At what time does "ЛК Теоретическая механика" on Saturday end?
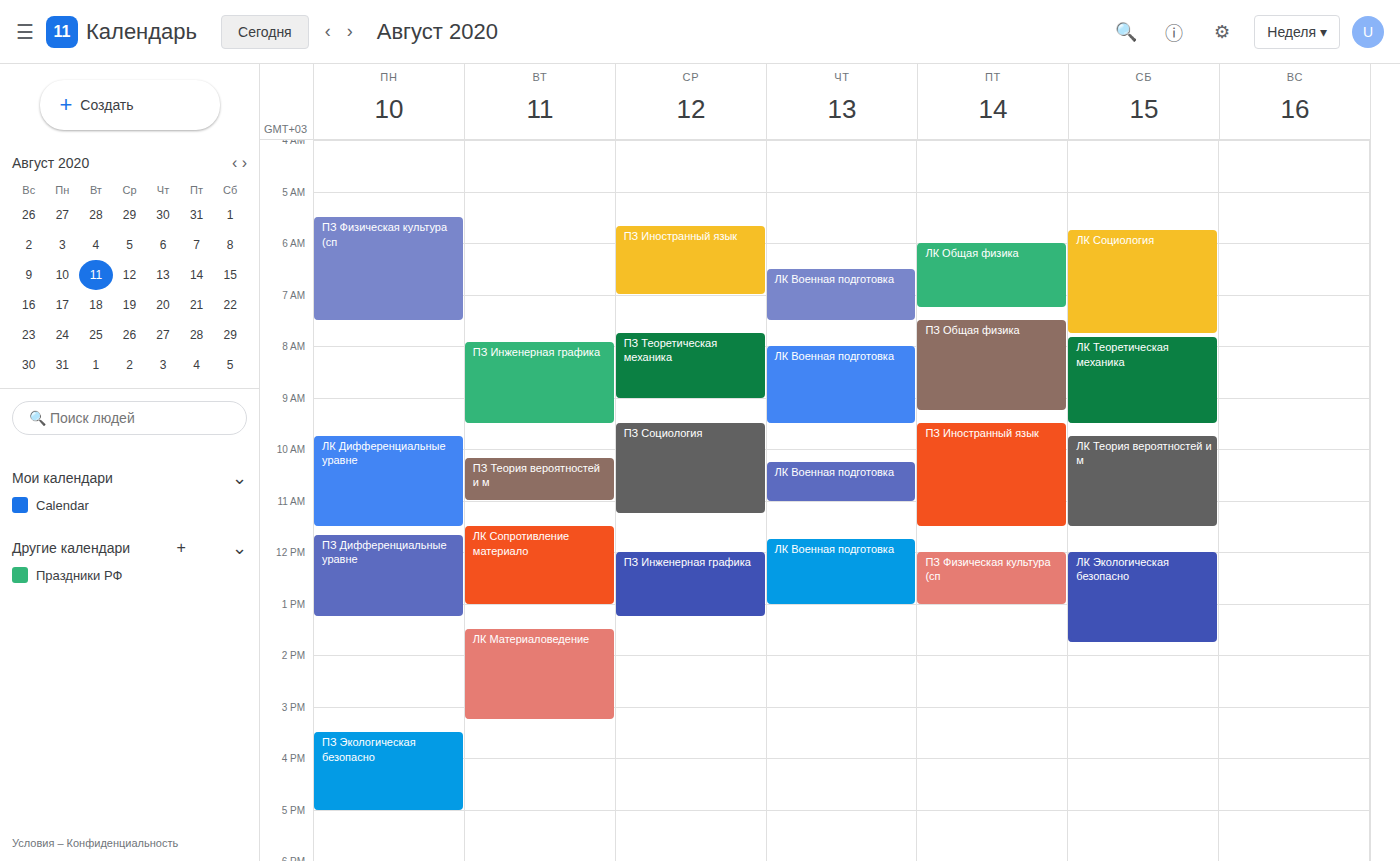
9:30 AM